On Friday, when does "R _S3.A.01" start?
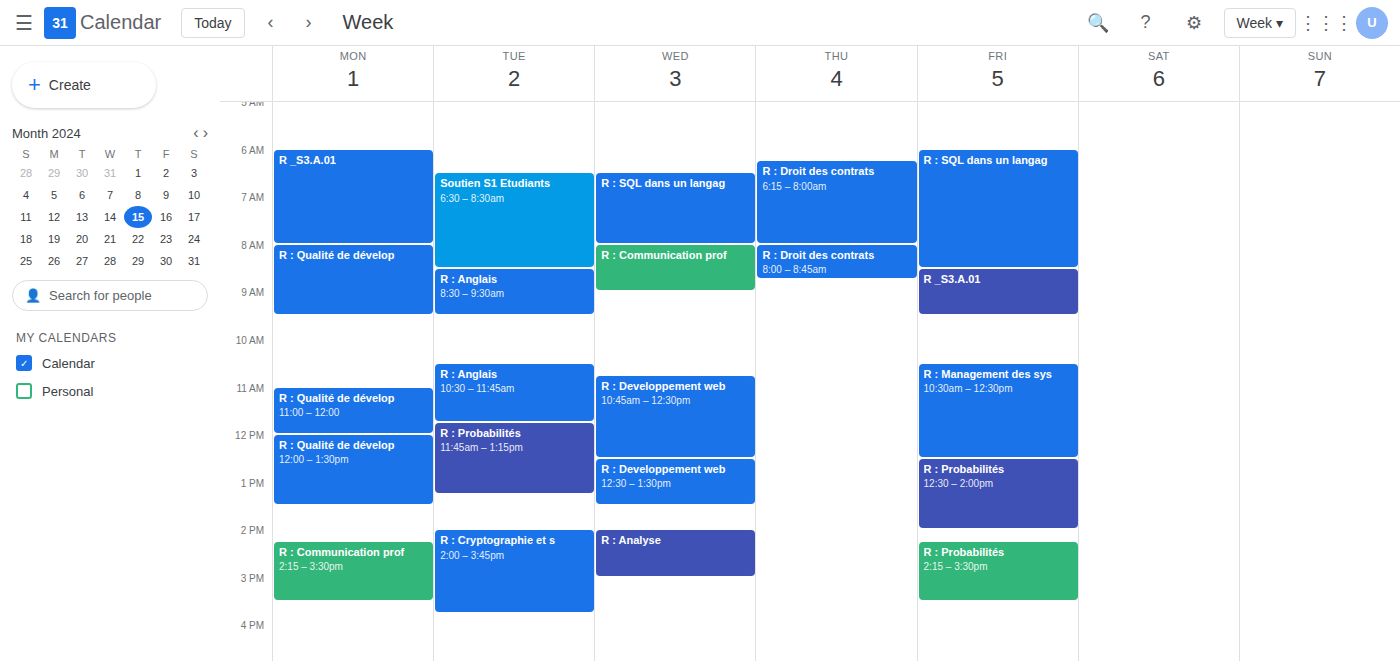
8:30 AM